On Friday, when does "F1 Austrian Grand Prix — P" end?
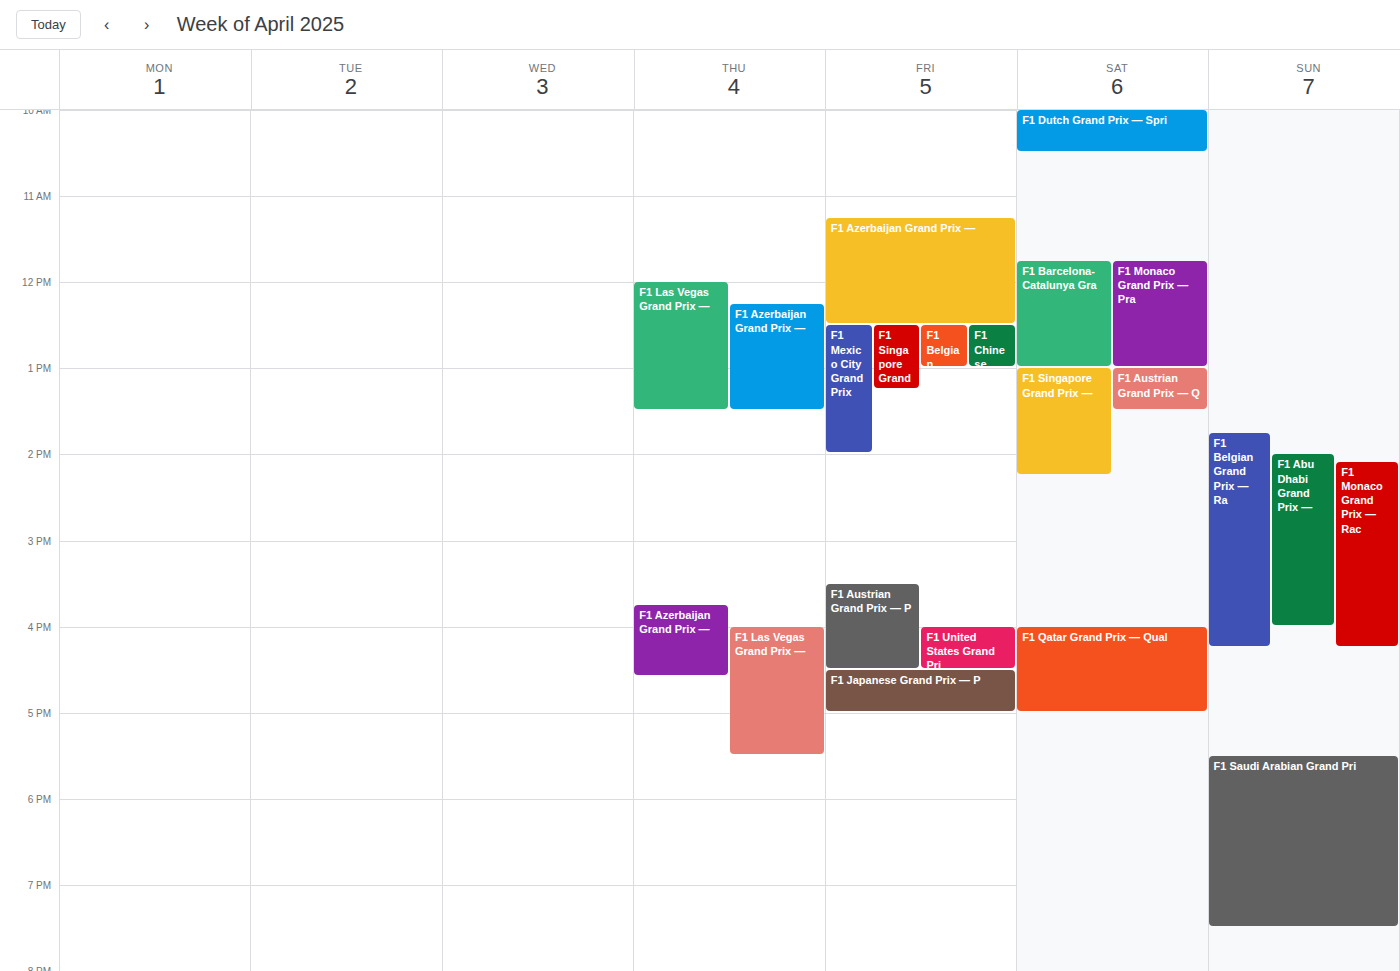
4:30 PM